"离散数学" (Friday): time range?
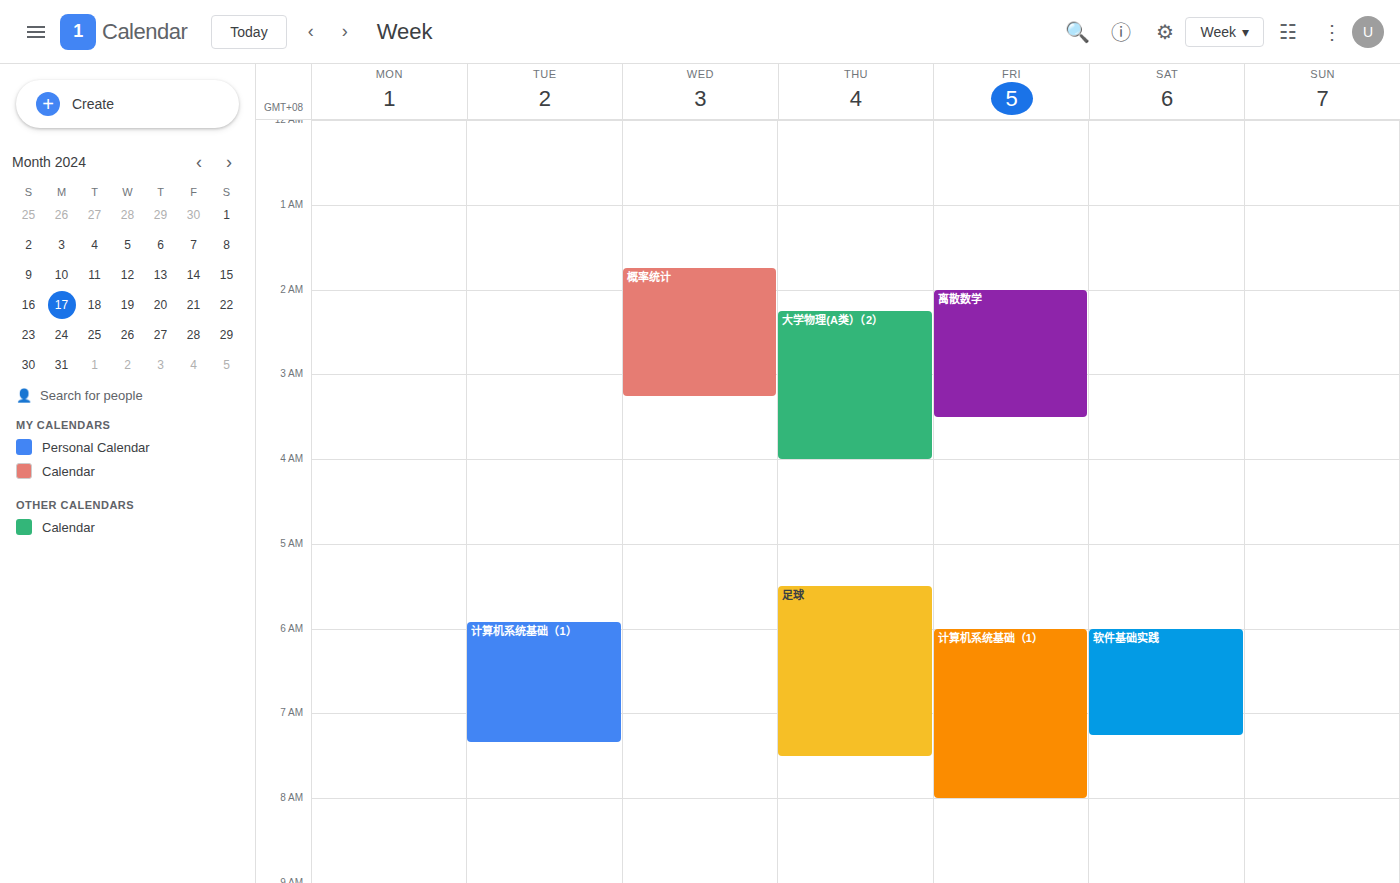
2:00 AM to 3:30 AM